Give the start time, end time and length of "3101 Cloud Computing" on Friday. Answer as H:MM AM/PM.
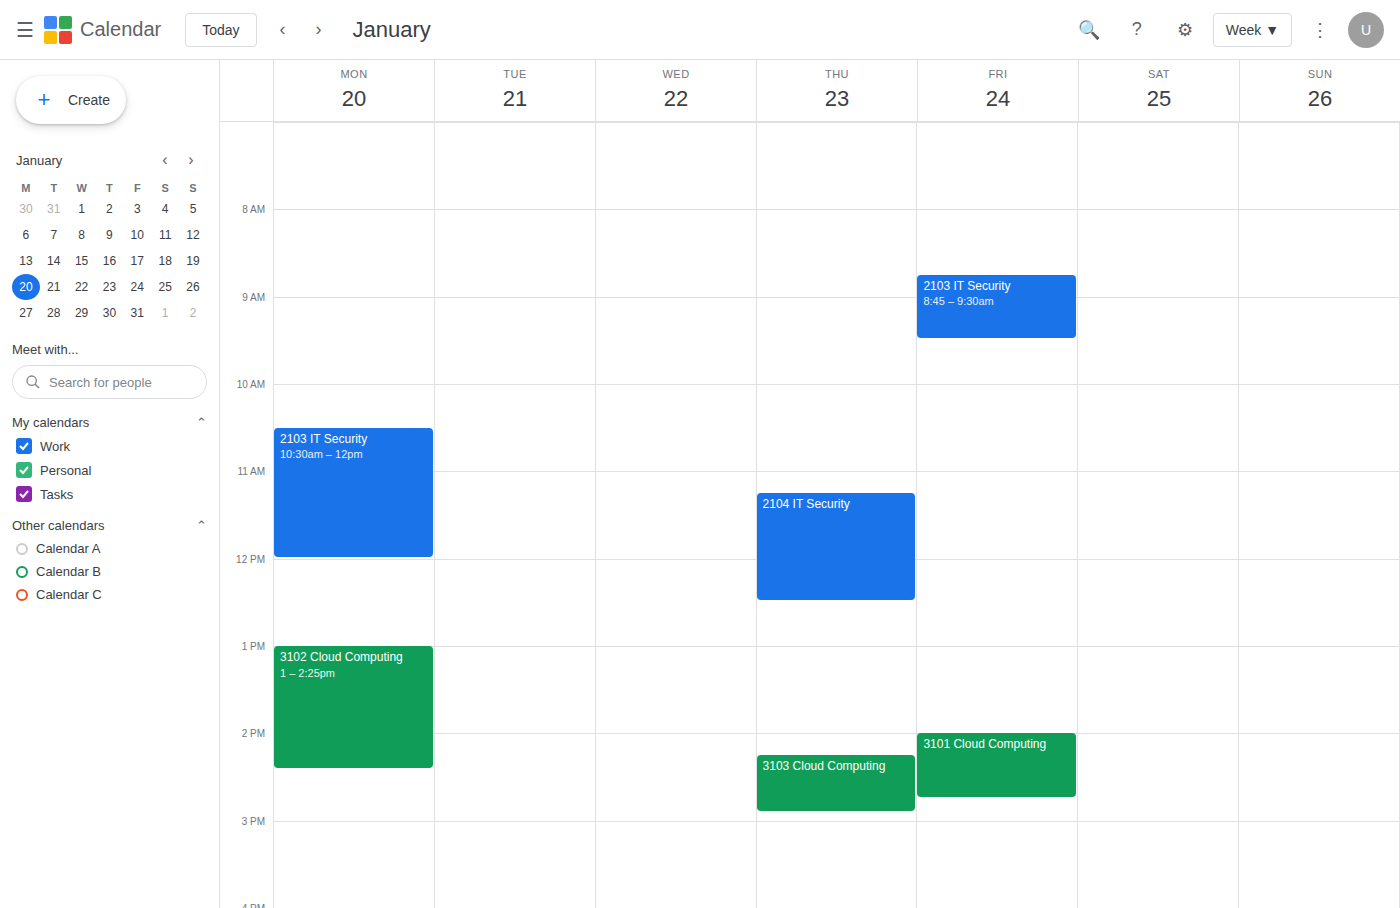
2:00 PM to 2:45 PM, 45 minutes